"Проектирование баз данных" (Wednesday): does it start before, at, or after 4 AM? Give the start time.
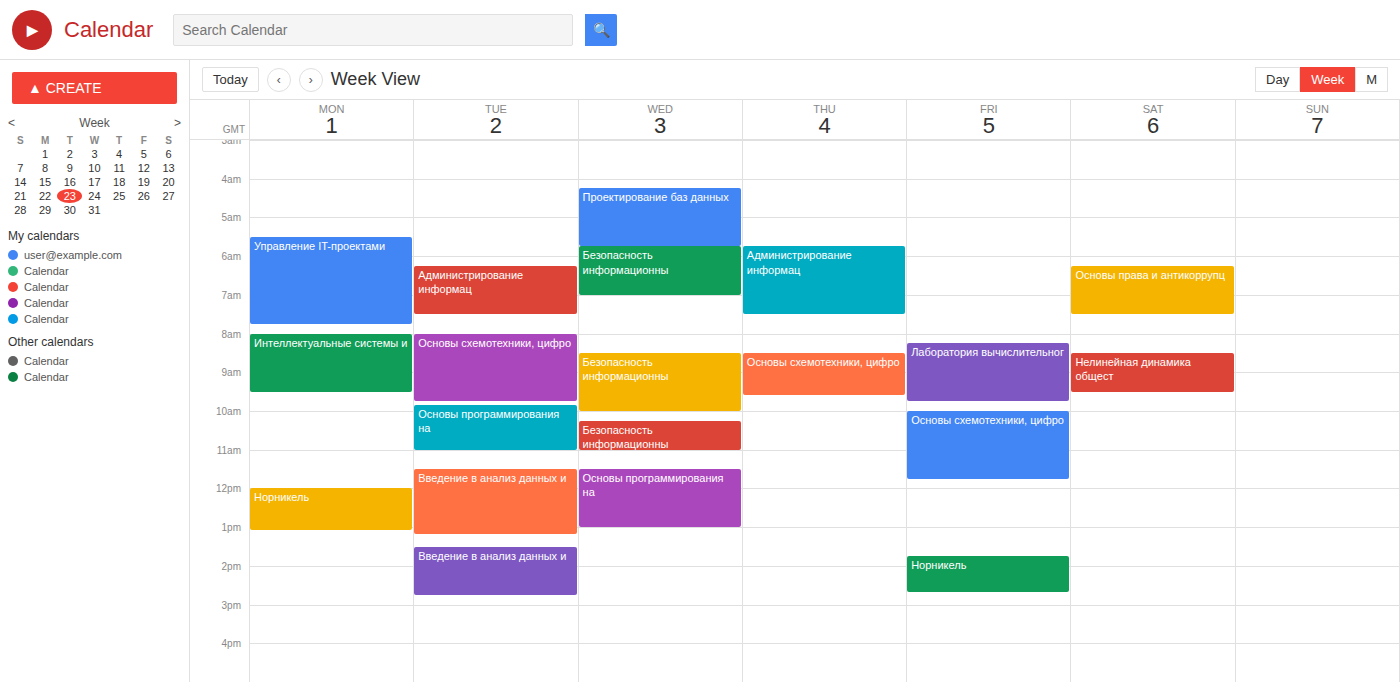
4:15 AM -- after 4 AM, 15 minutes below the 4 AM line.